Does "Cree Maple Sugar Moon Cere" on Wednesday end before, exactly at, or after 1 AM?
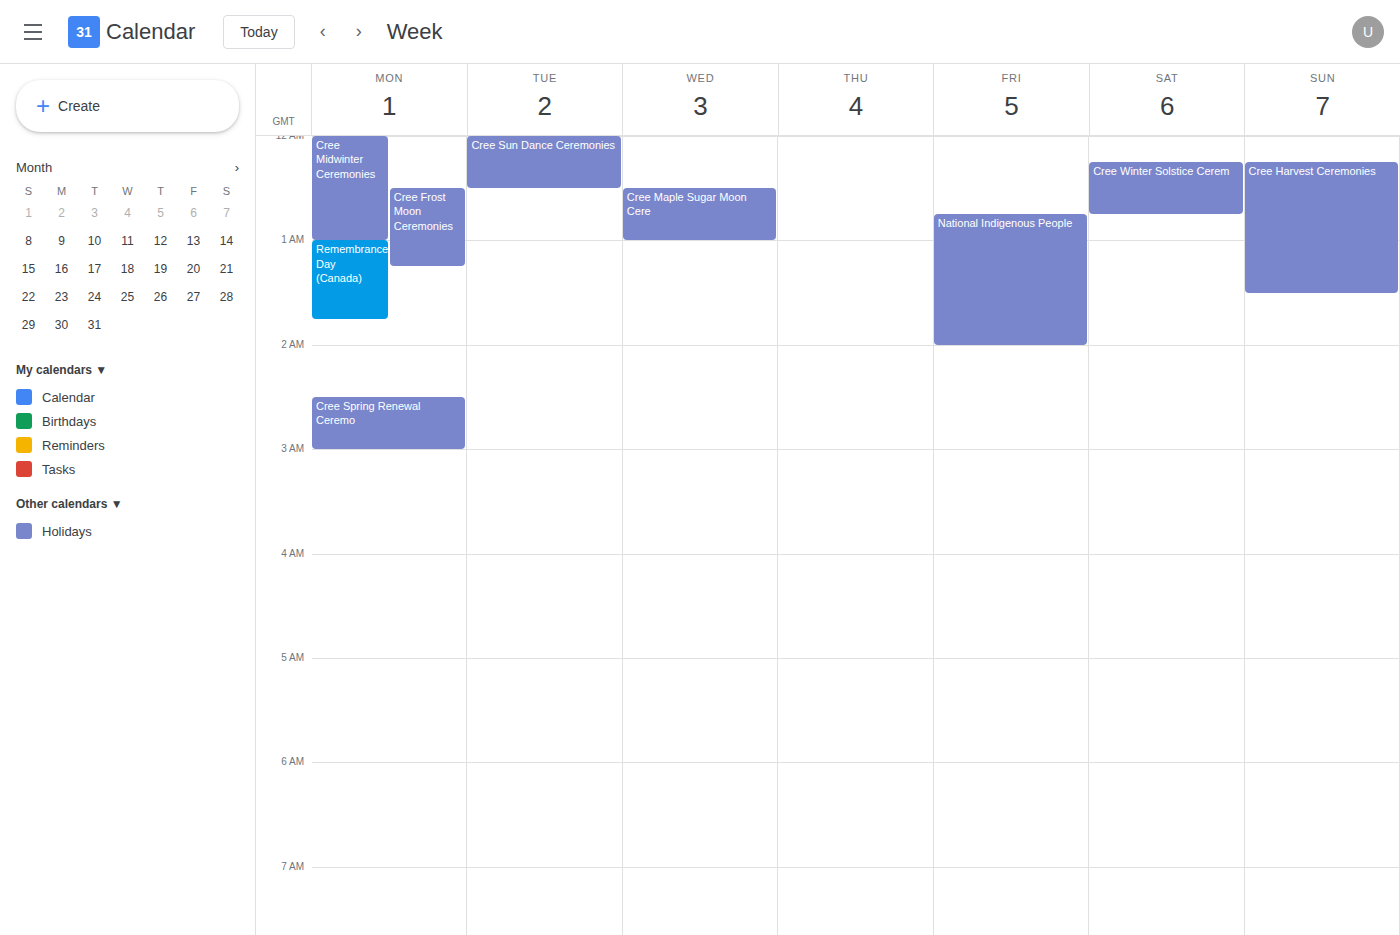
1:00 AM -- exactly at 1 AM, on the 1 AM line.